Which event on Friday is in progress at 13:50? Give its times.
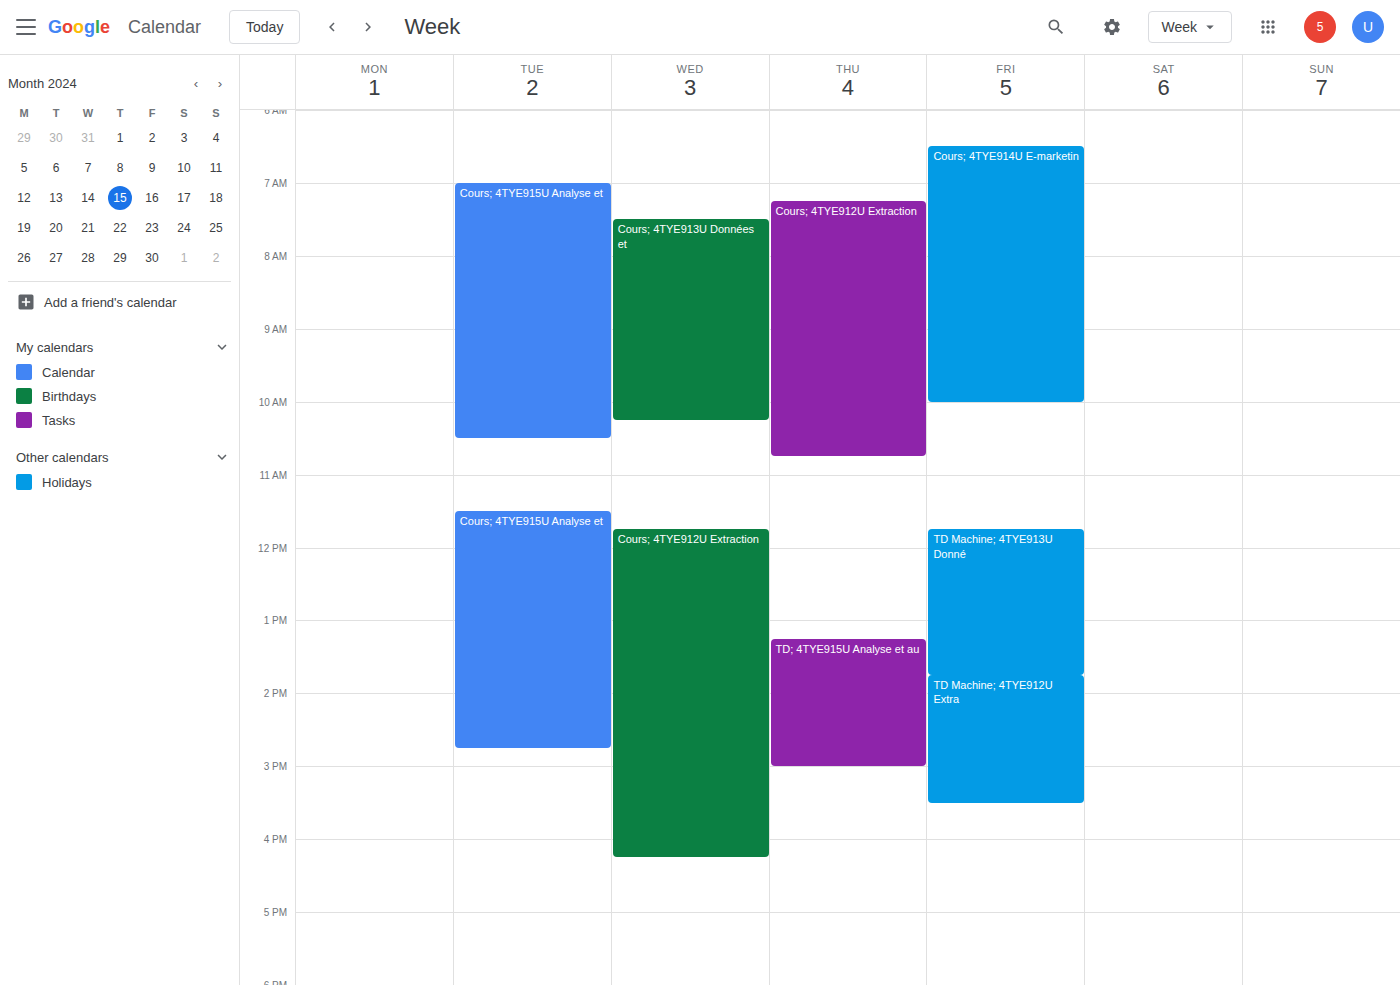
"TD Machine; 4TYE912U Extra", 13:45 to 15:30